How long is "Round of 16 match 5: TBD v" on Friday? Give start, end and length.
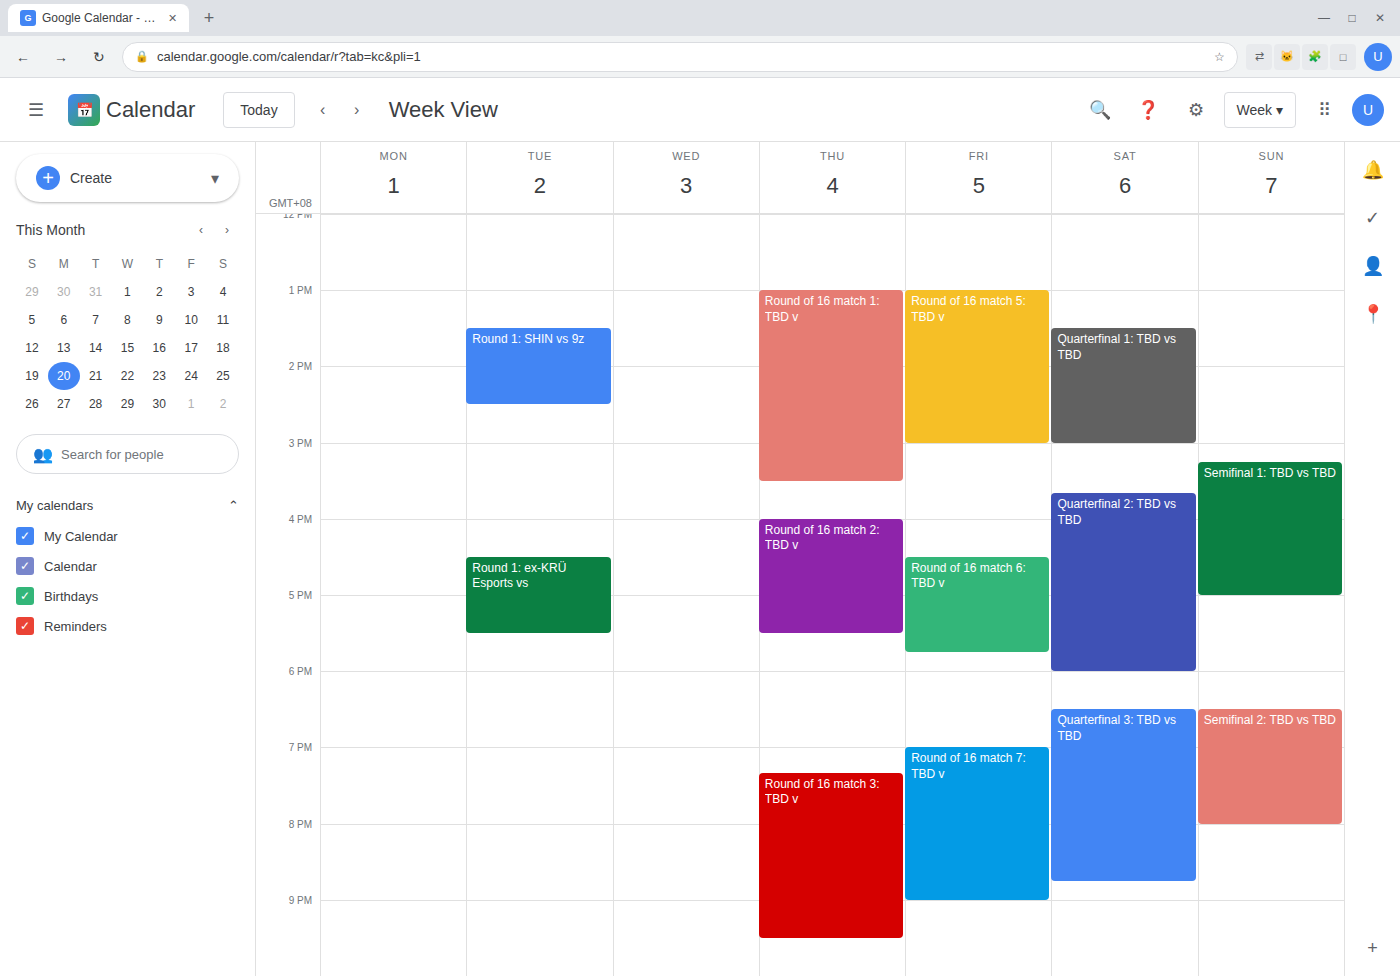
1:00 PM to 3:00 PM, 2 hours